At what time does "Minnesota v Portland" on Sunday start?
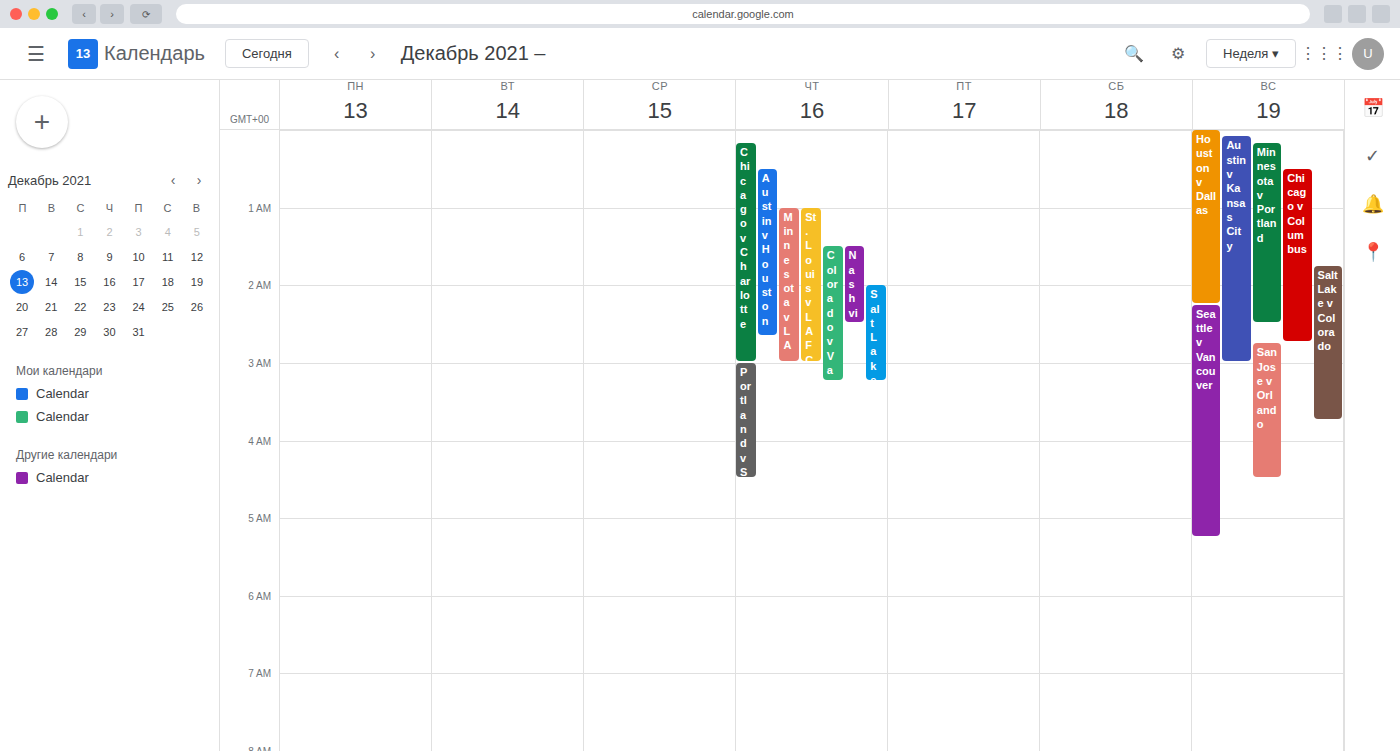
00:10